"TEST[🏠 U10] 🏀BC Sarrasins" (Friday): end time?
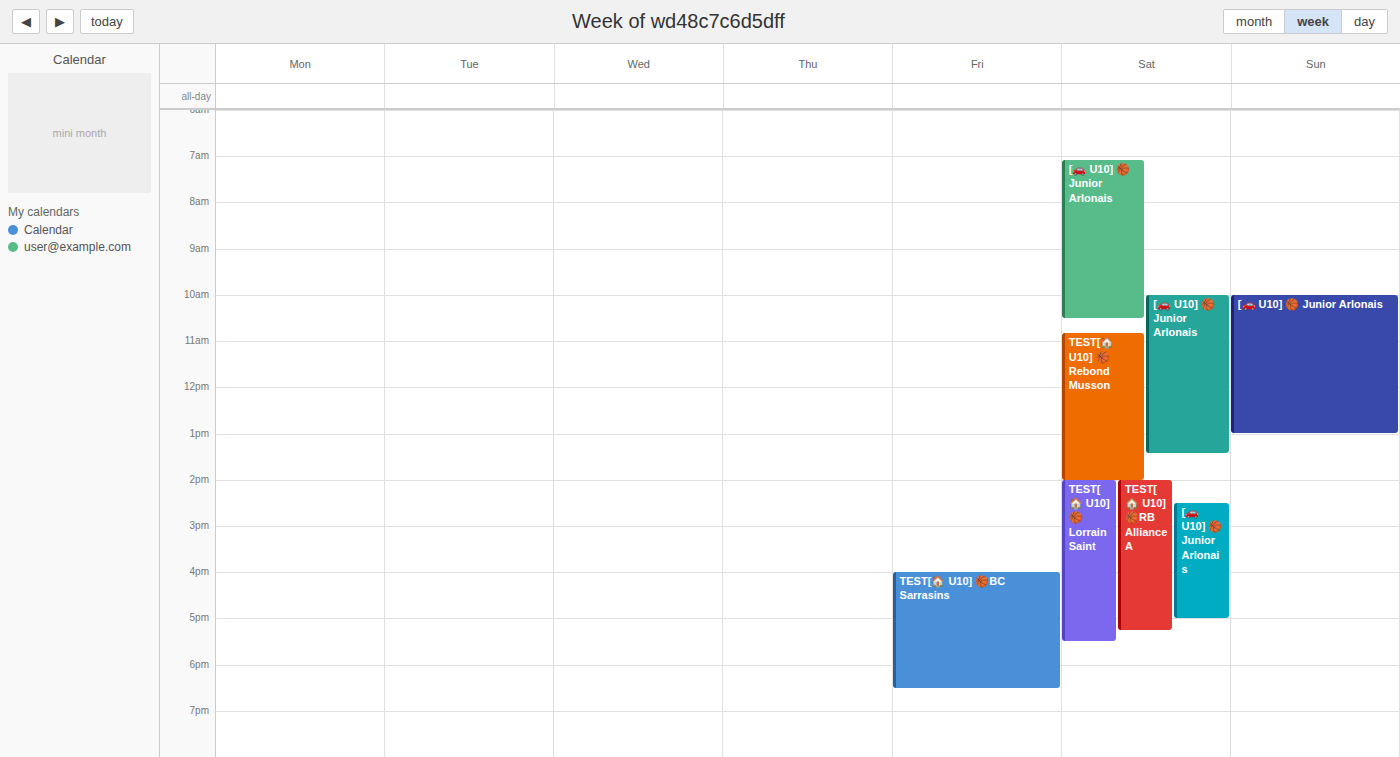
6:30 PM